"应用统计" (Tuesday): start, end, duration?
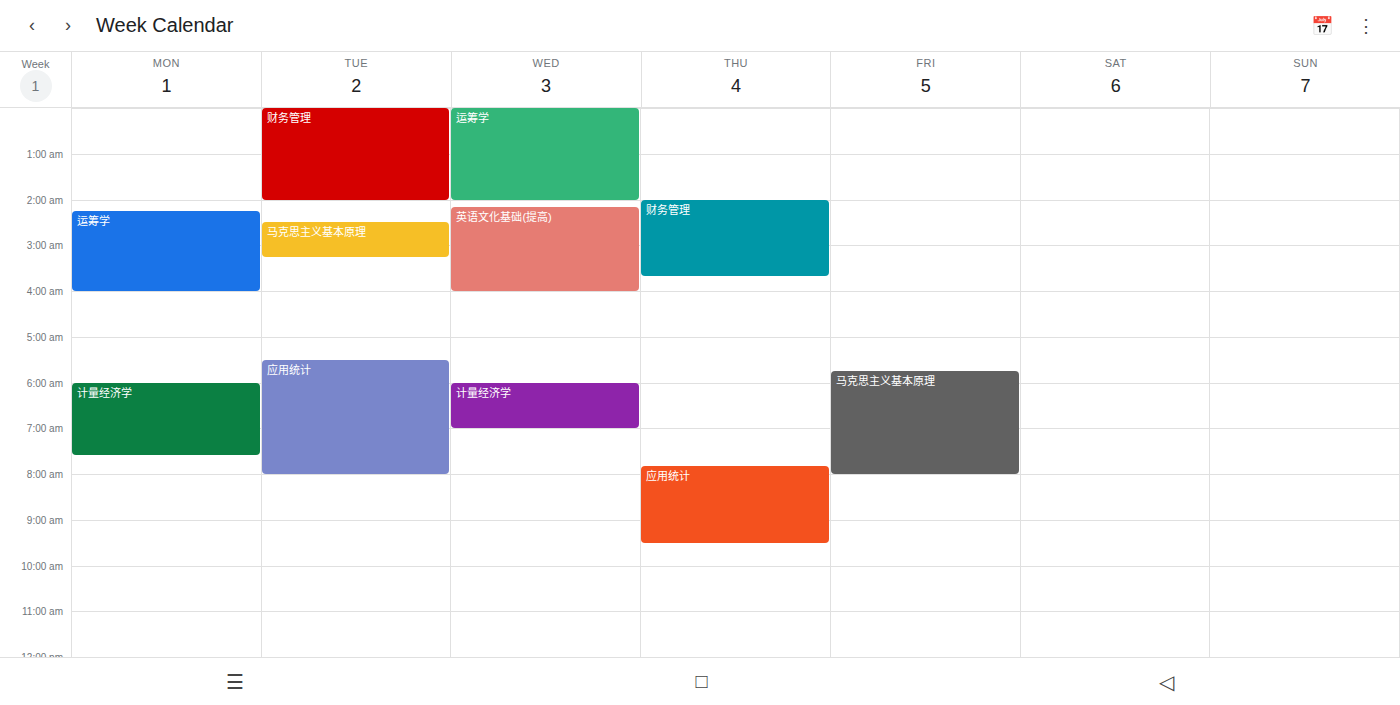
05:30 to 08:00, 2 hours 30 minutes